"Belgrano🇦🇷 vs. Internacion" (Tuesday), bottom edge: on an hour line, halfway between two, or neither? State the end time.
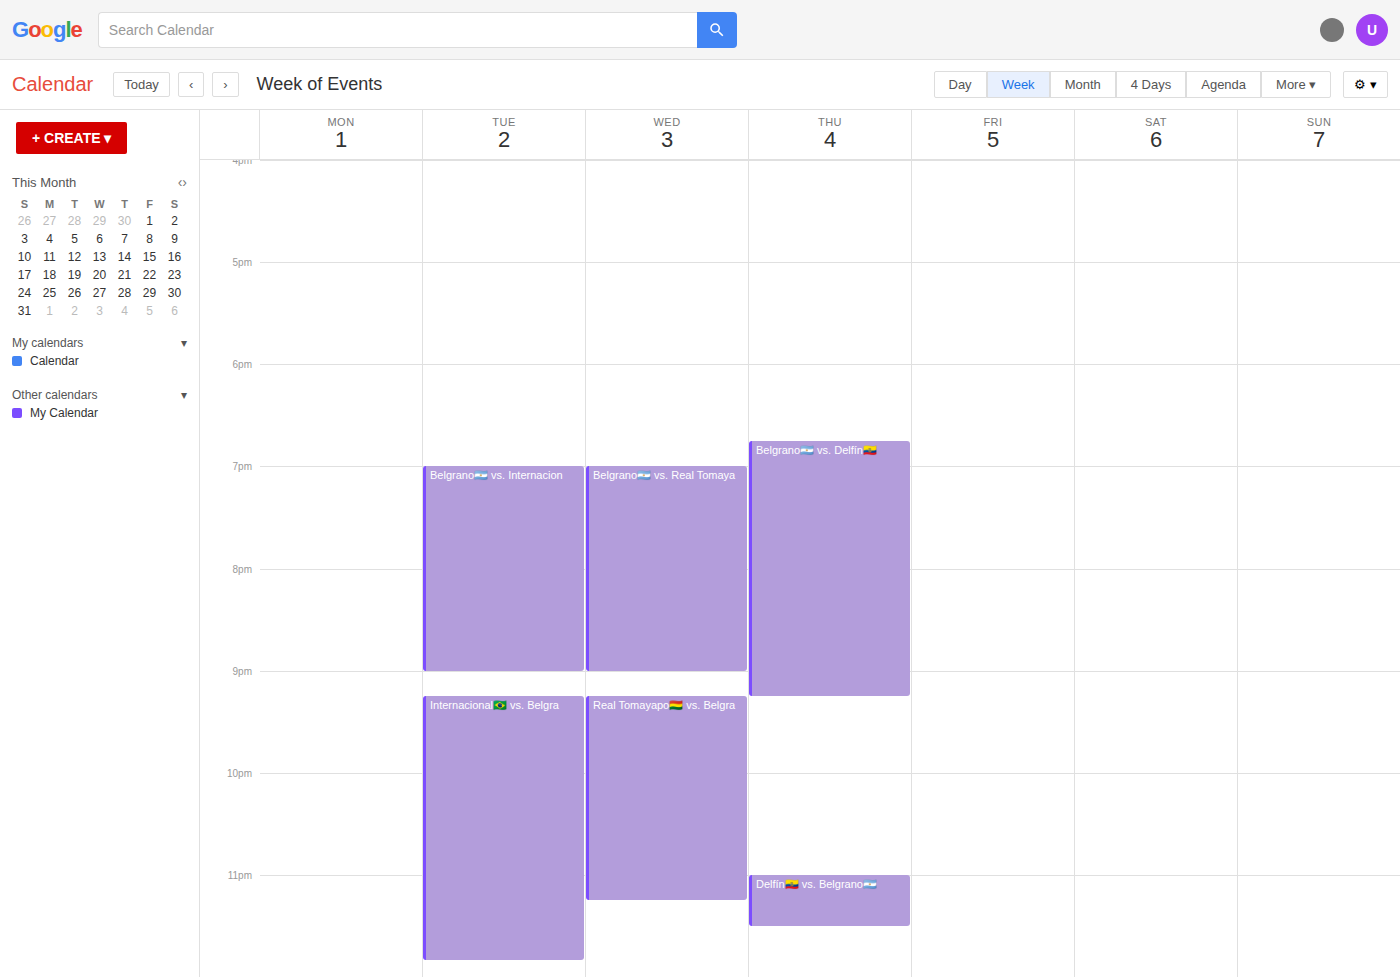
9:00 PM -- exactly on the 9 PM line.